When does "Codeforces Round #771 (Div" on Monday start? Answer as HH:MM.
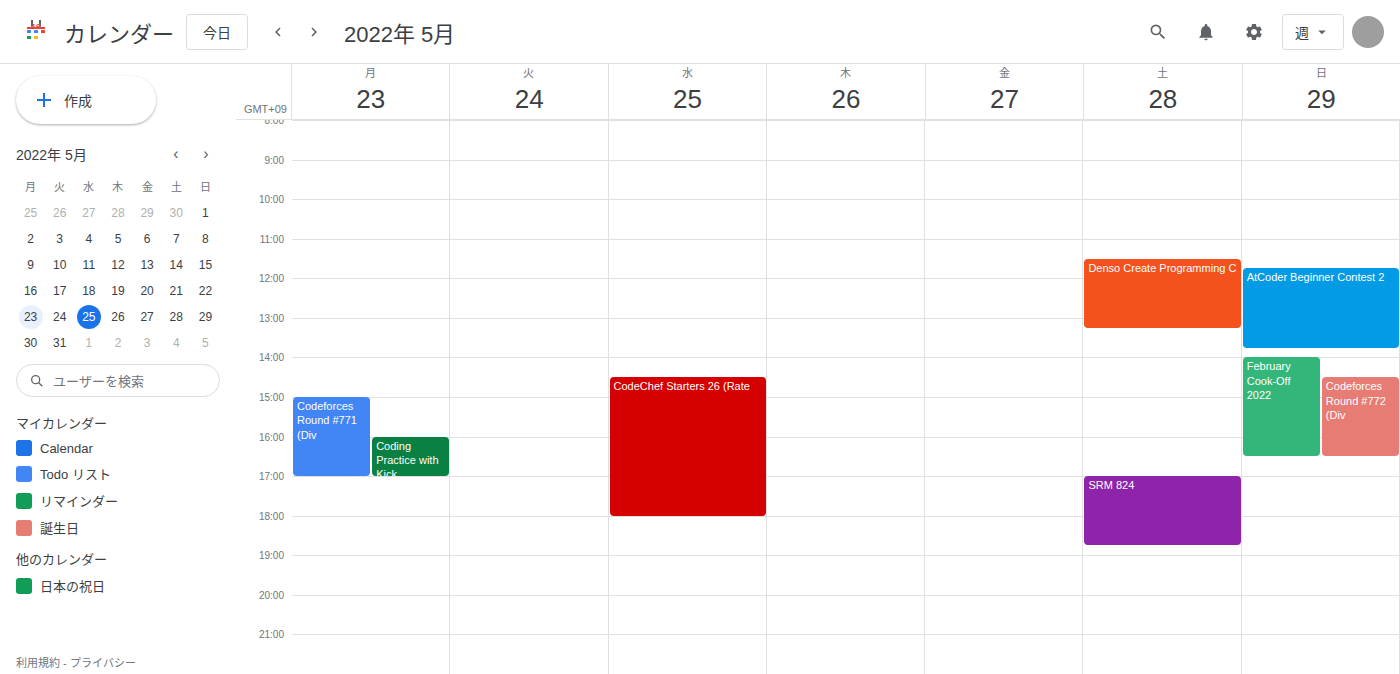
15:00